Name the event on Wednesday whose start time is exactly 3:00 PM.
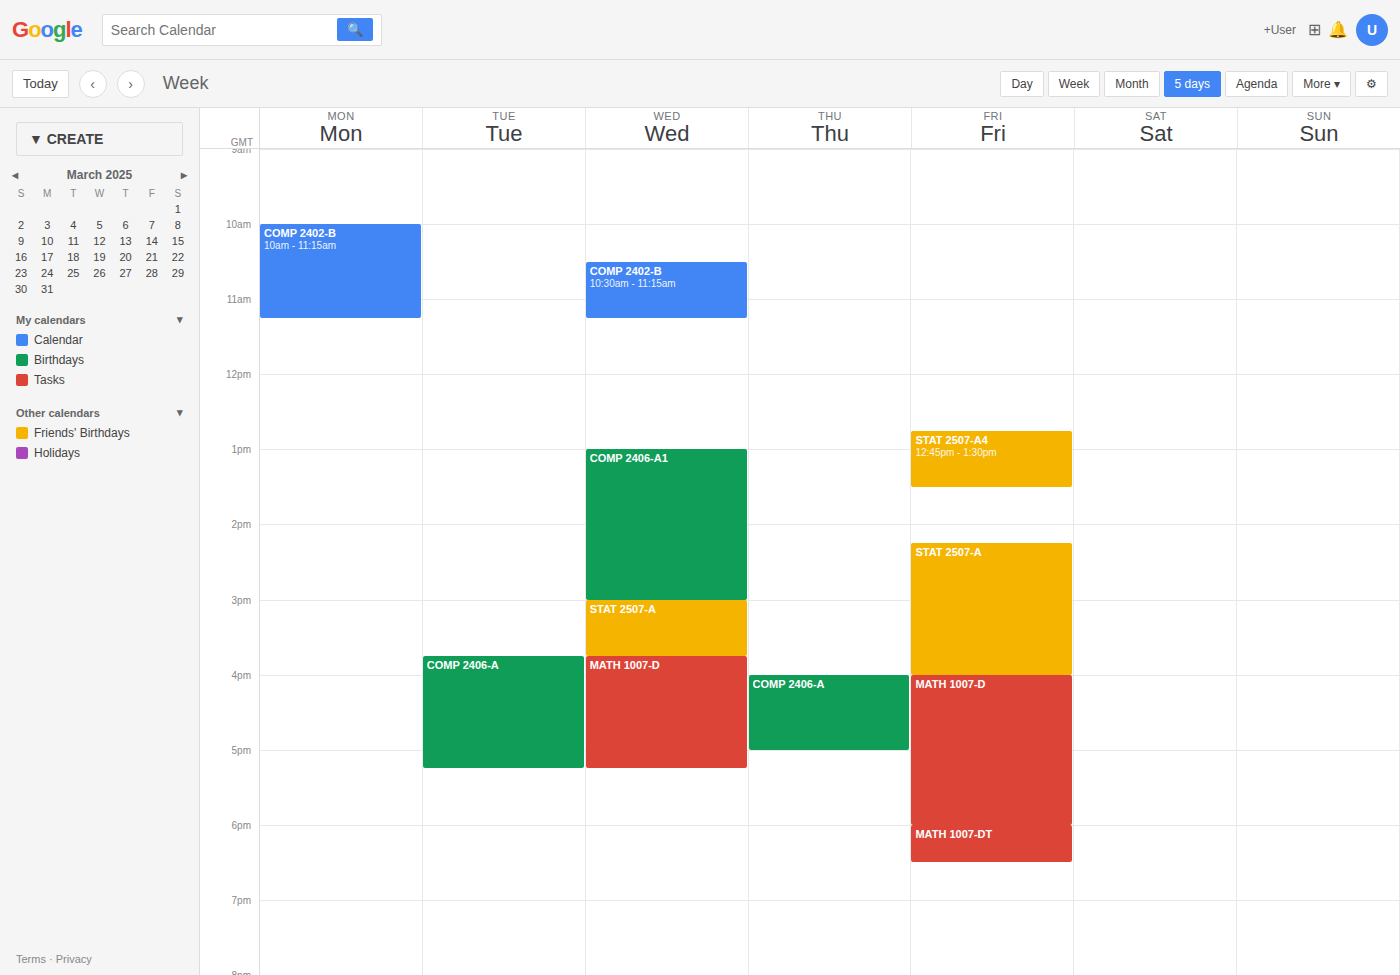
"STAT 2507-A"